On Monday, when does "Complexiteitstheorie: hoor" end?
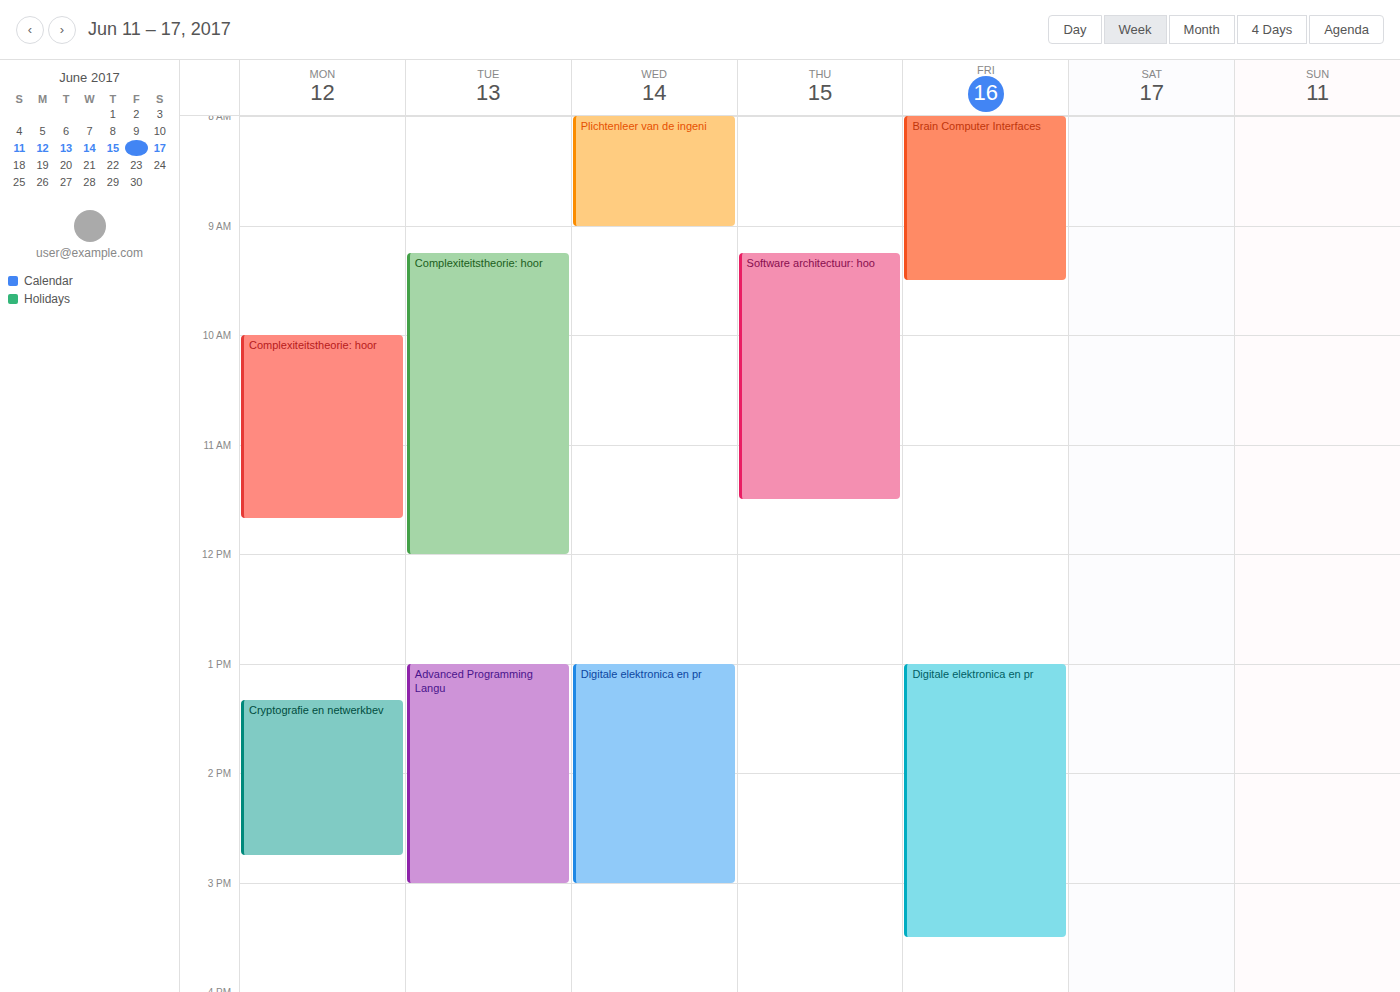
11:40 AM